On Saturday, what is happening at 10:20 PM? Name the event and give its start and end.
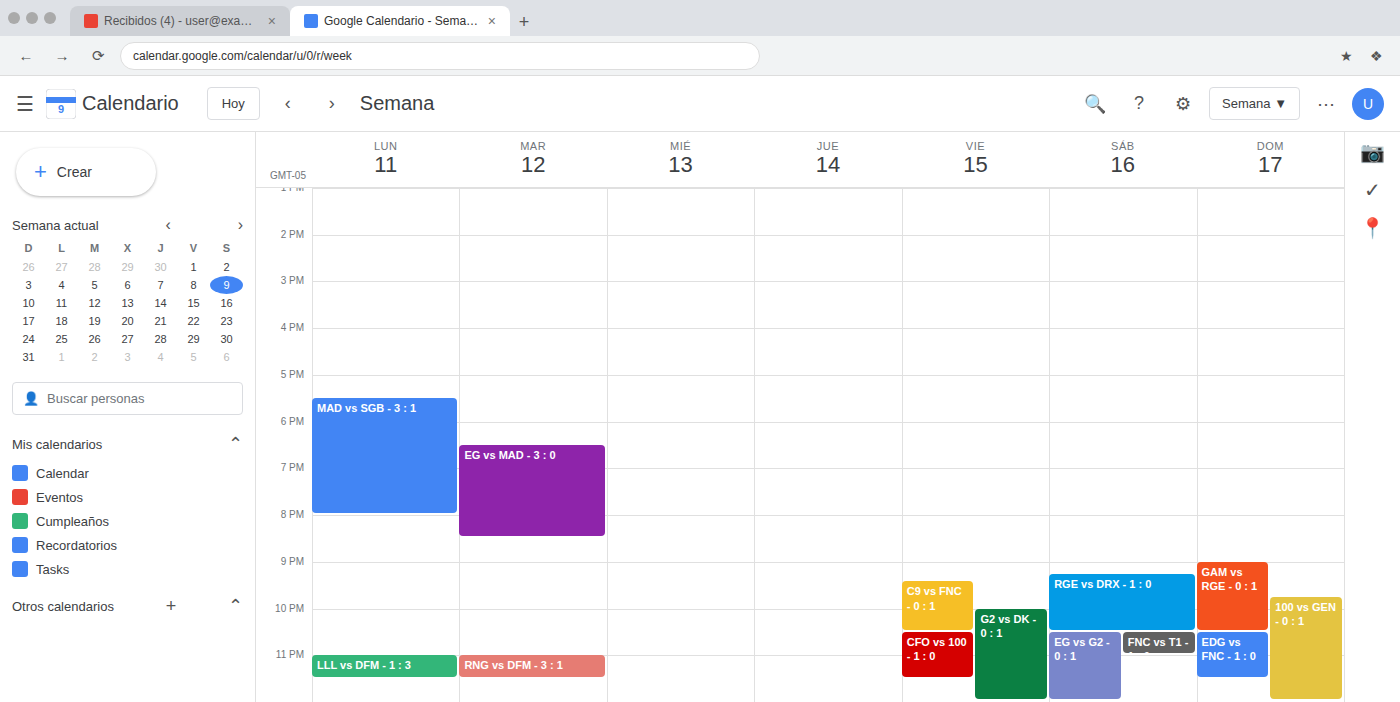
"RGE vs DRX - 1 : 0", 9:15 PM to 10:30 PM